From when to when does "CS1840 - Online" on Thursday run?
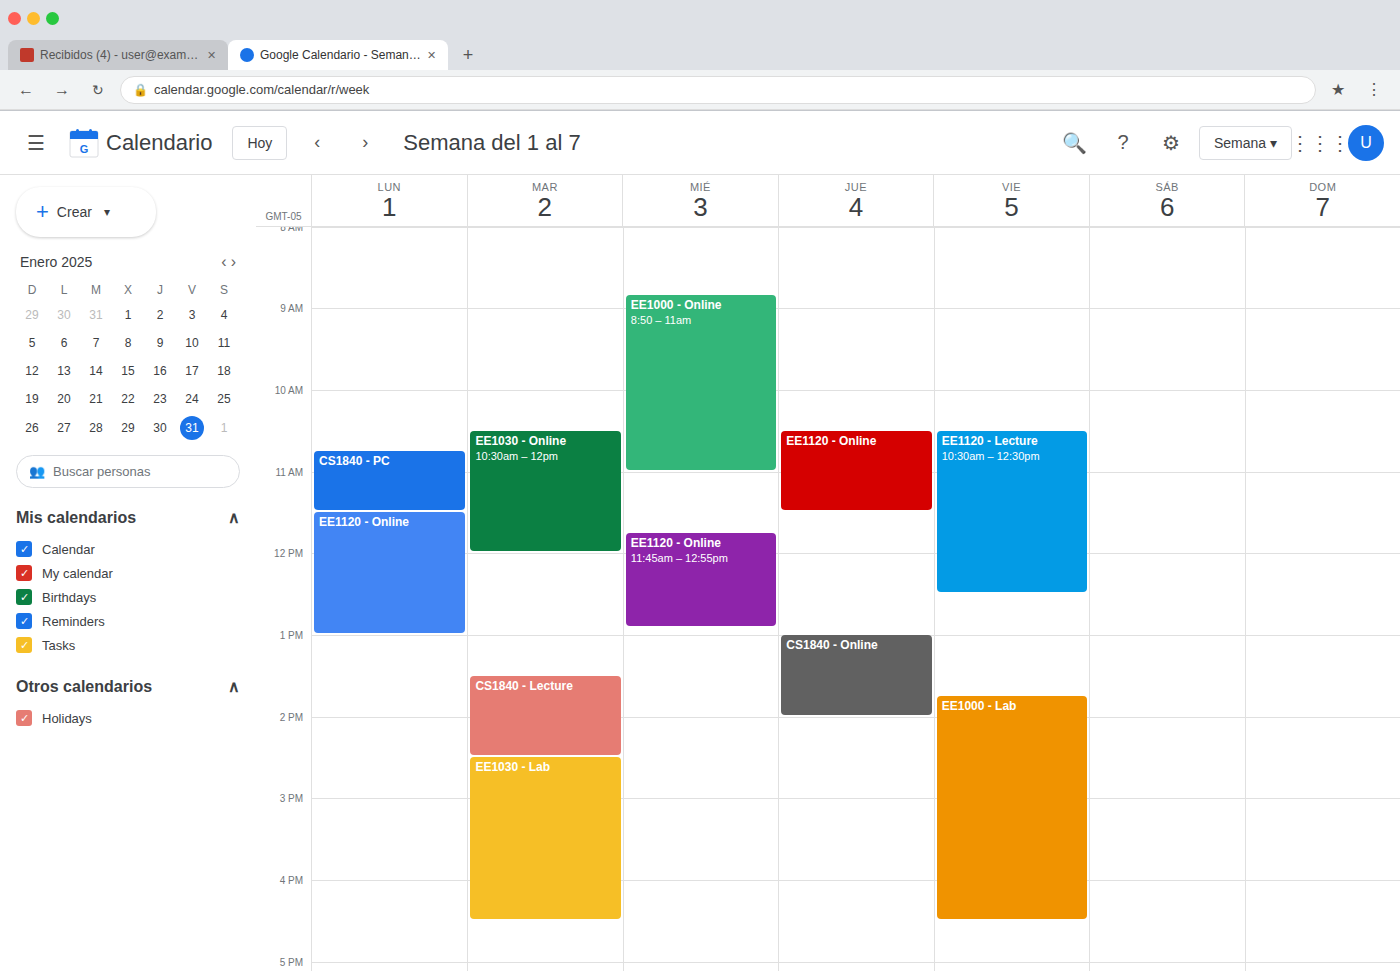
1:00 PM to 2:00 PM